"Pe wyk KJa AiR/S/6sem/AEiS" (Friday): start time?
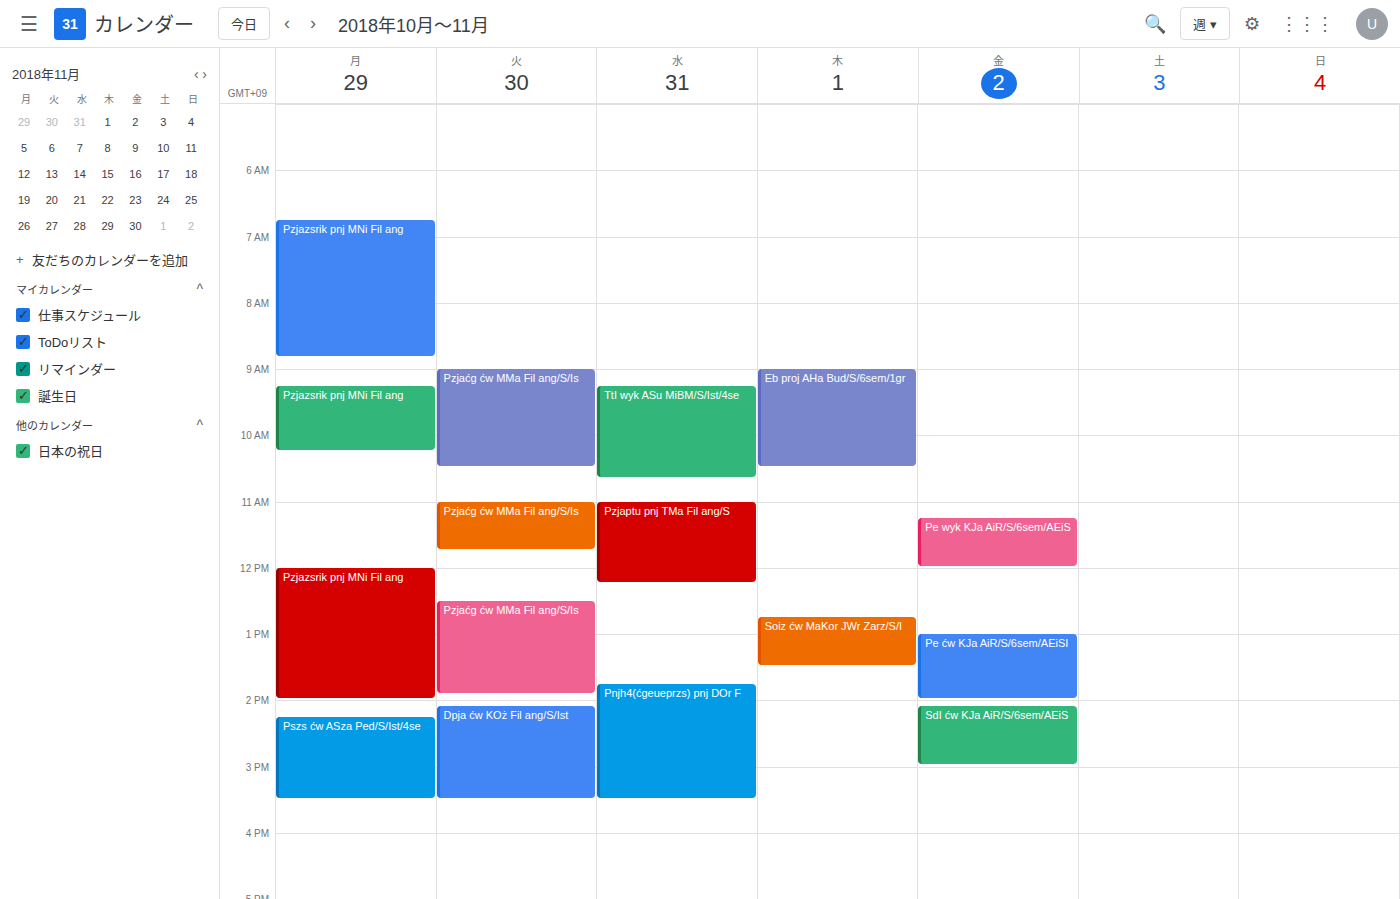
11:15 AM